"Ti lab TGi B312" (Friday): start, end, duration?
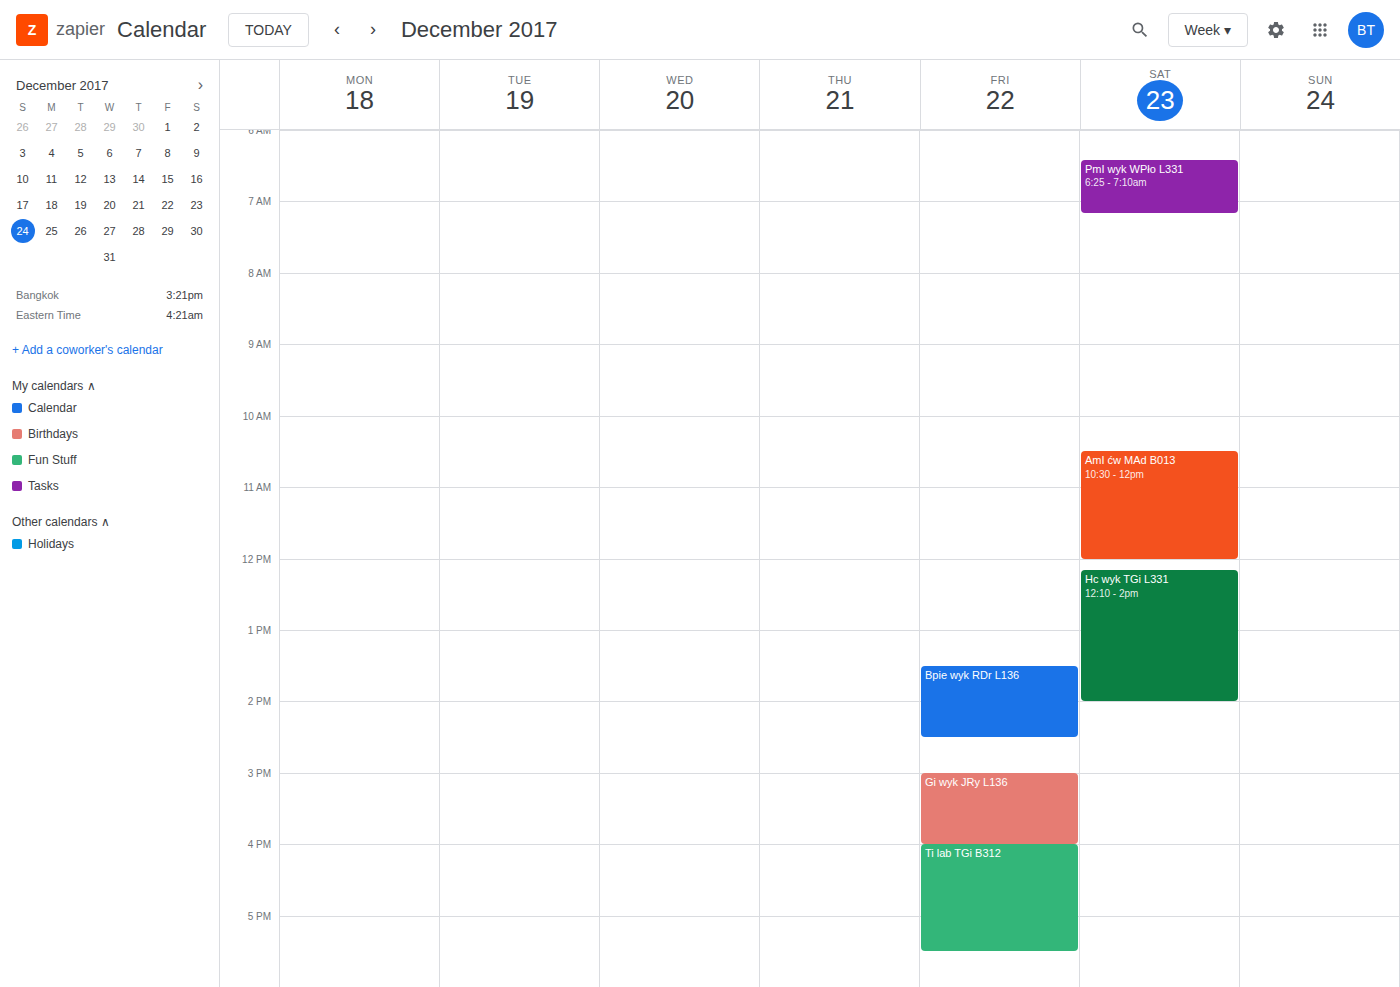
4:00 PM to 5:30 PM, 1 hour 30 minutes